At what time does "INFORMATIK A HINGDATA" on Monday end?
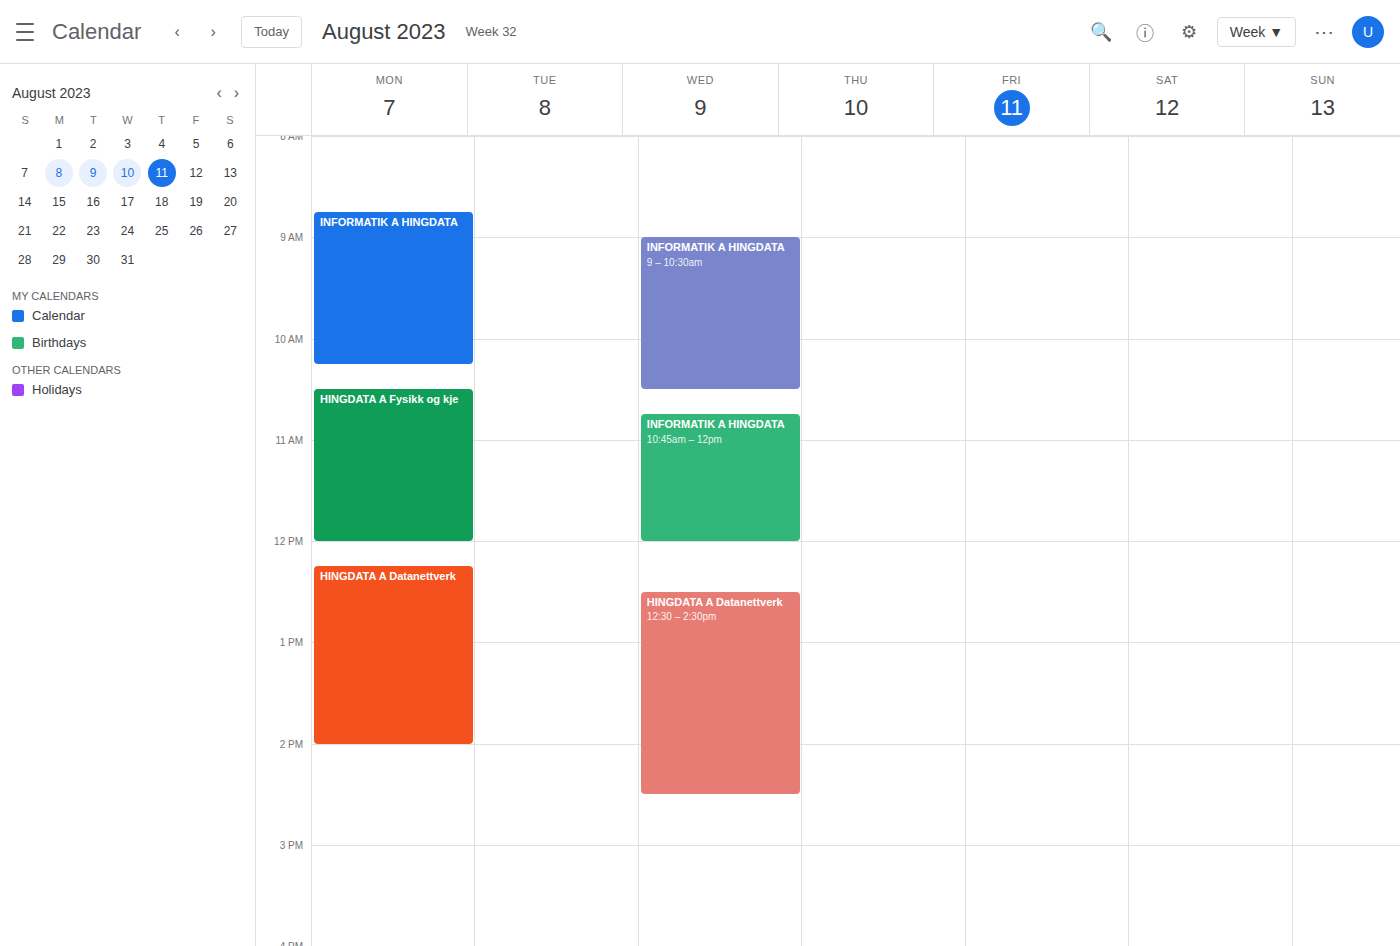
10:15 AM